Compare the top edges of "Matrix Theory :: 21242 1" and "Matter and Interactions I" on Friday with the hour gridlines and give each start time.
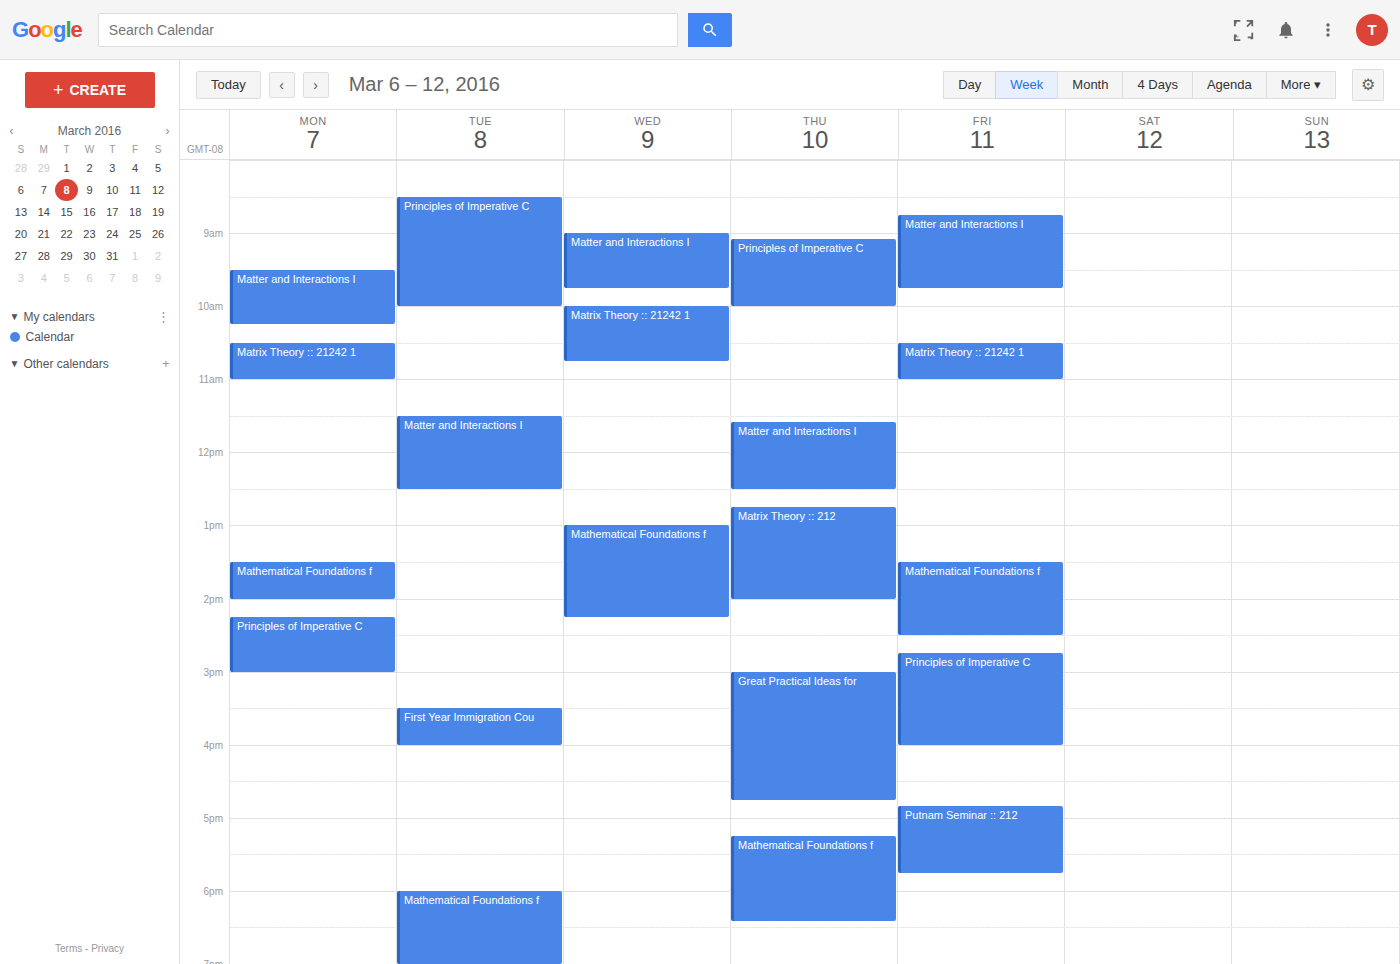
"Matrix Theory :: 21242 1": 10:30 AM, halfway between the 10 AM and 11 AM lines. "Matter and Interactions I": 8:45 AM, neither: three quarters of the way from the 8 AM line to the 9 AM line.